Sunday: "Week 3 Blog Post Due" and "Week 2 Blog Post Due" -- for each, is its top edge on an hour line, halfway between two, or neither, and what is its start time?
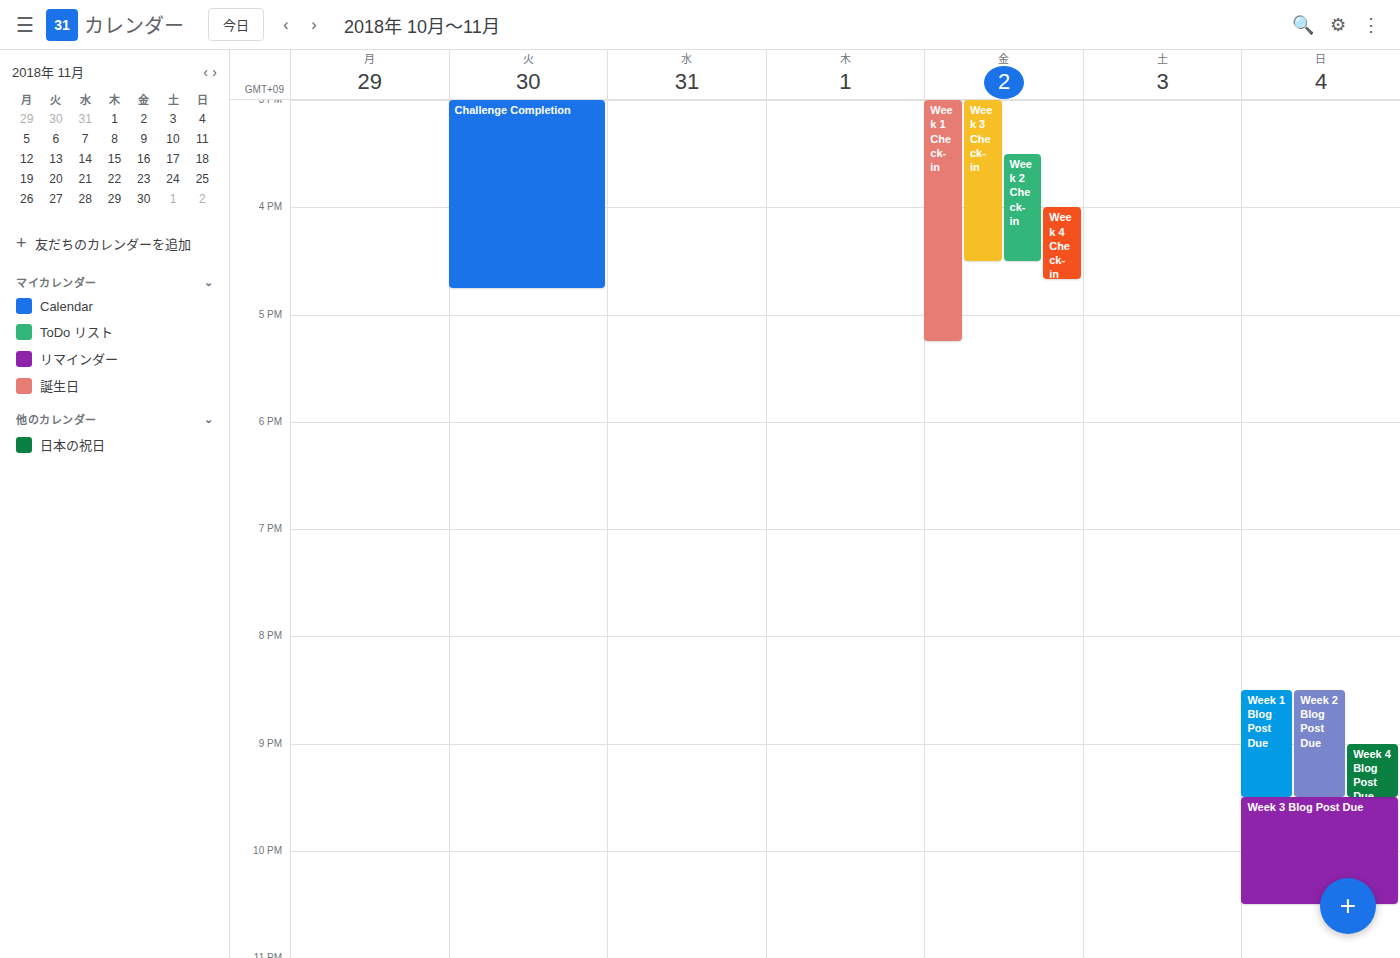
"Week 3 Blog Post Due": 9:30 PM, halfway between the 9 PM and 10 PM lines. "Week 2 Blog Post Due": 8:30 PM, halfway between the 8 PM and 9 PM lines.